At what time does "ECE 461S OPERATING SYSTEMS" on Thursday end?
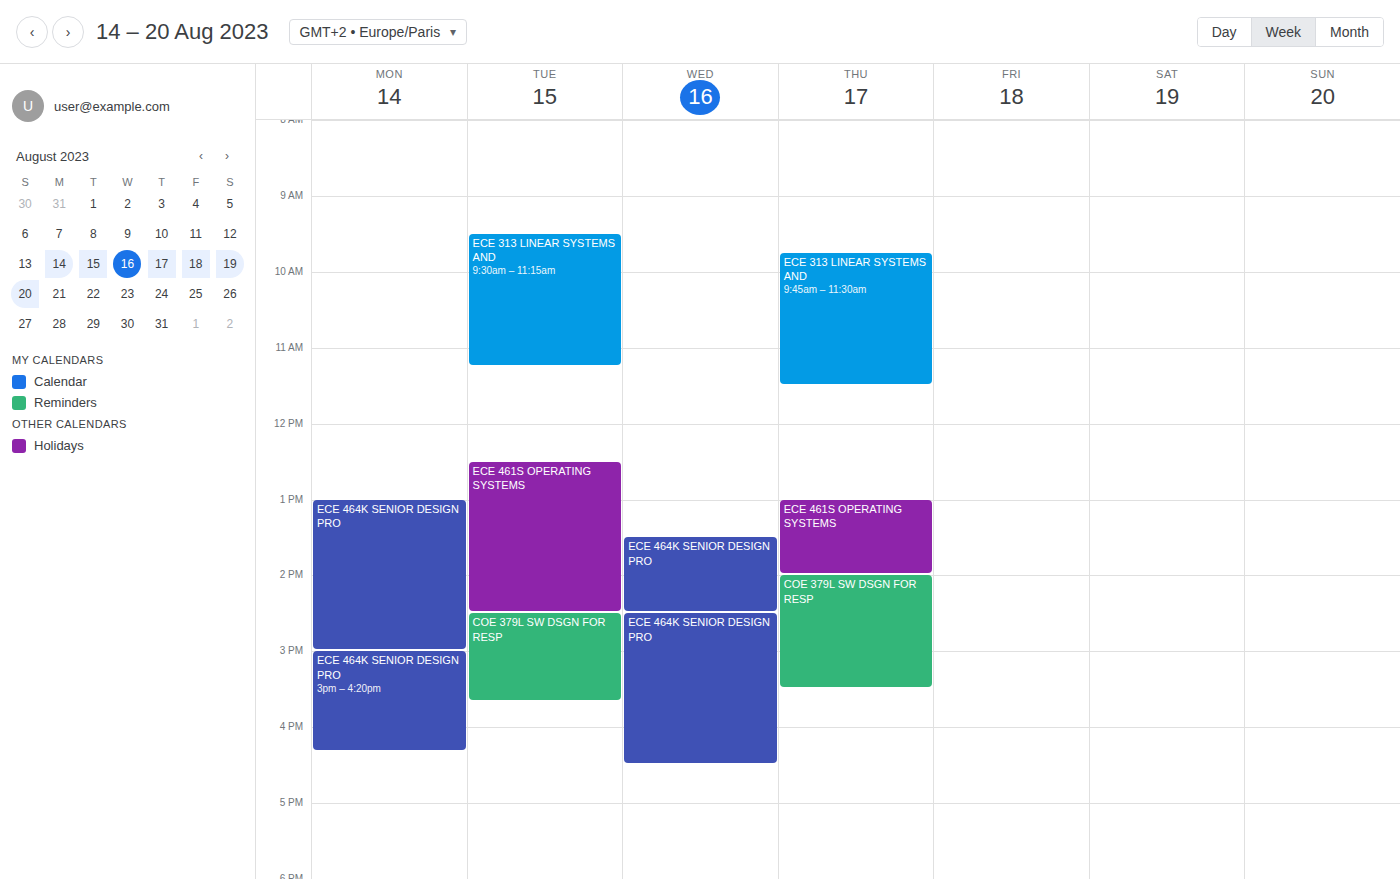
2:00 PM